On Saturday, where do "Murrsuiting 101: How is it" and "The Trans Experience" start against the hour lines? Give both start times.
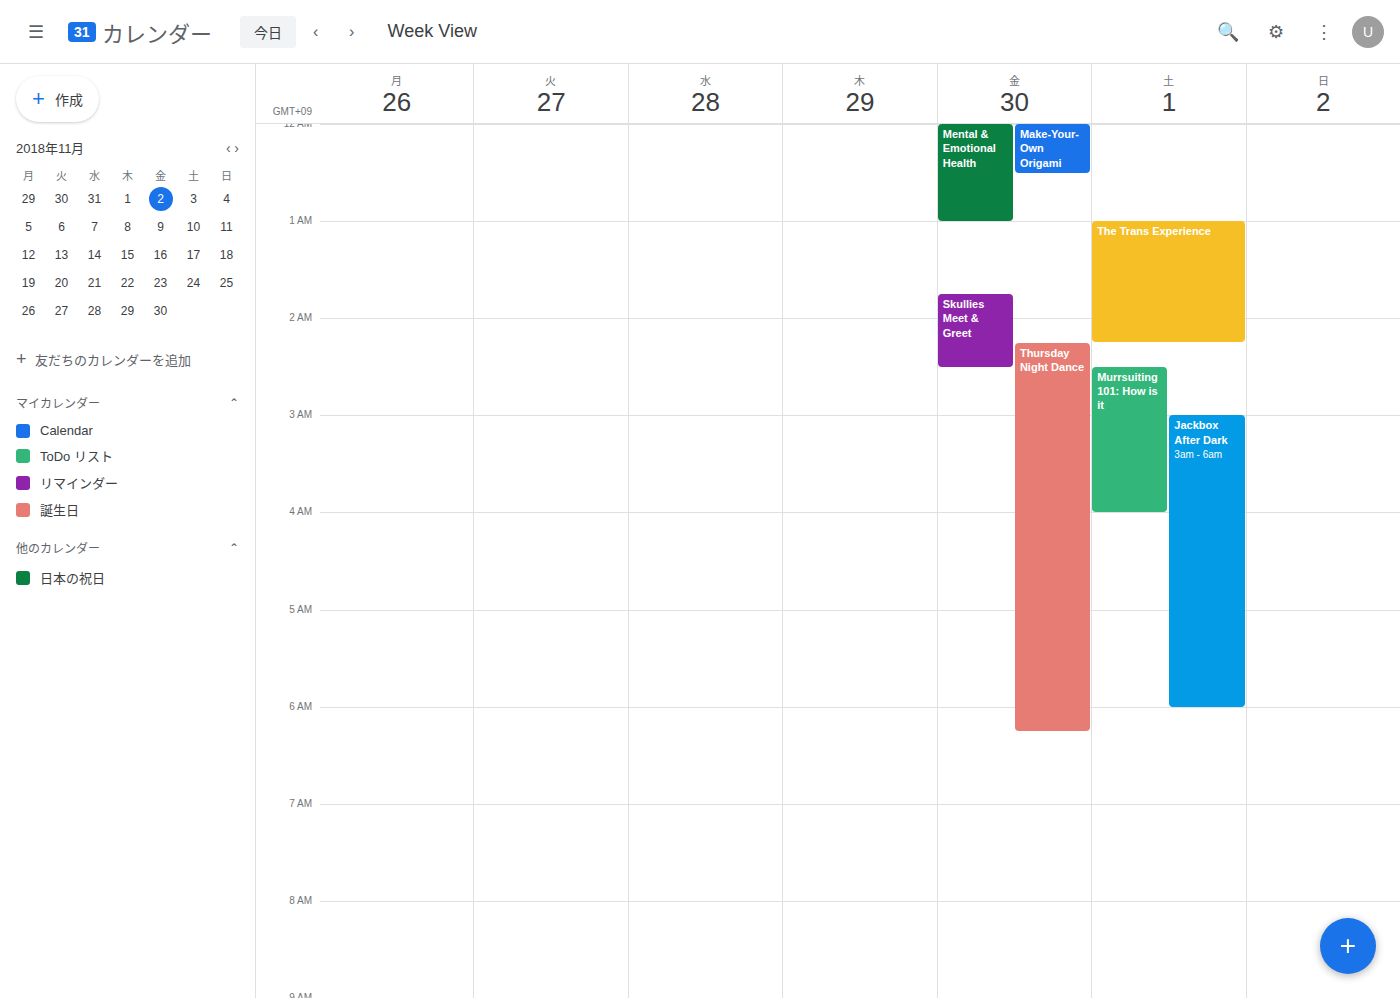
"Murrsuiting 101: How is it": 2:30 AM, halfway between the 2 AM and 3 AM lines. "The Trans Experience": 1:00 AM, exactly on the 1 AM line.